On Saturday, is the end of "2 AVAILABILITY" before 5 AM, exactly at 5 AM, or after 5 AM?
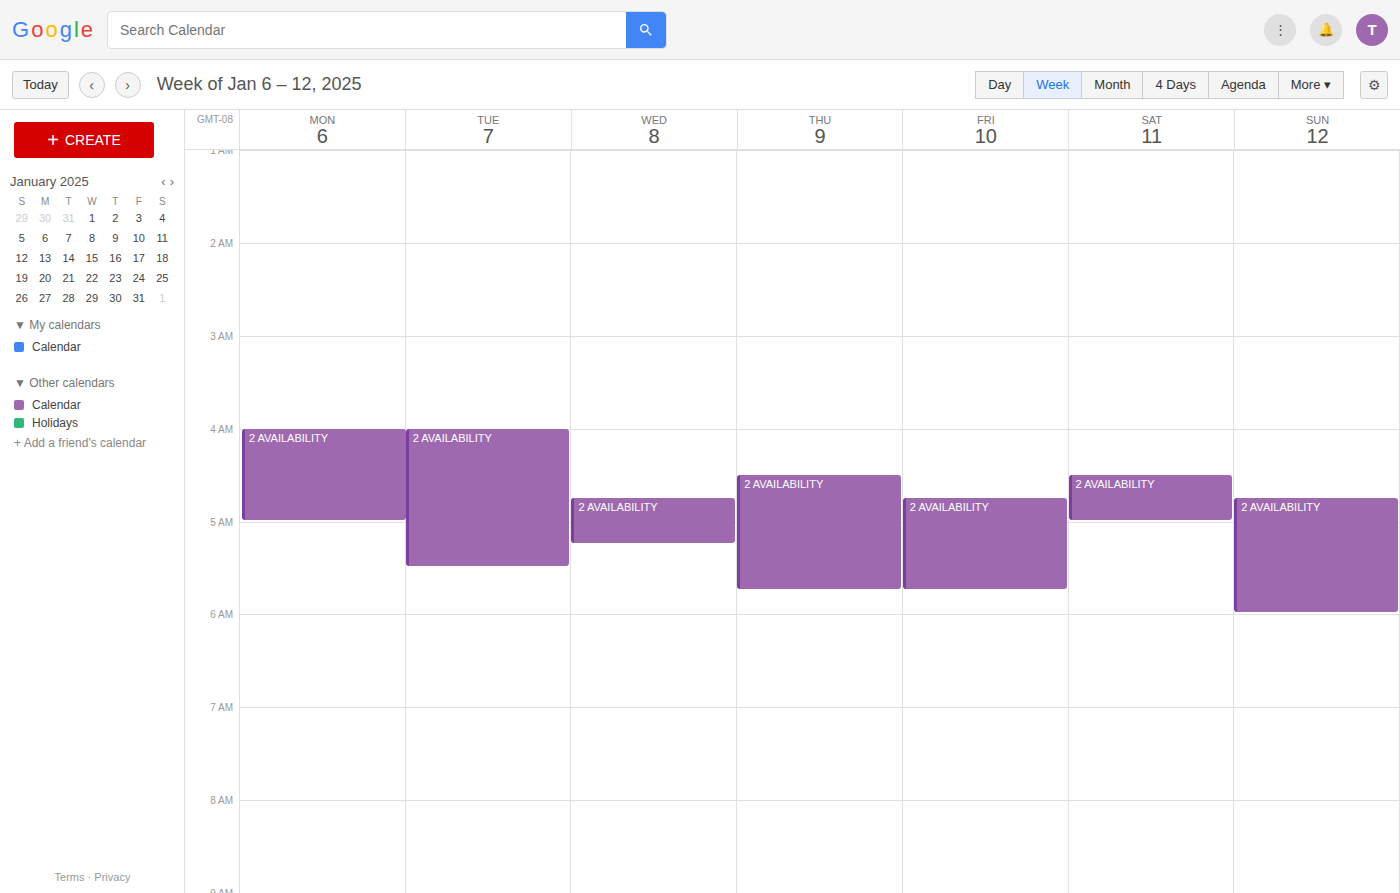
5:00 AM -- exactly at 5 AM, on the 5 AM line.